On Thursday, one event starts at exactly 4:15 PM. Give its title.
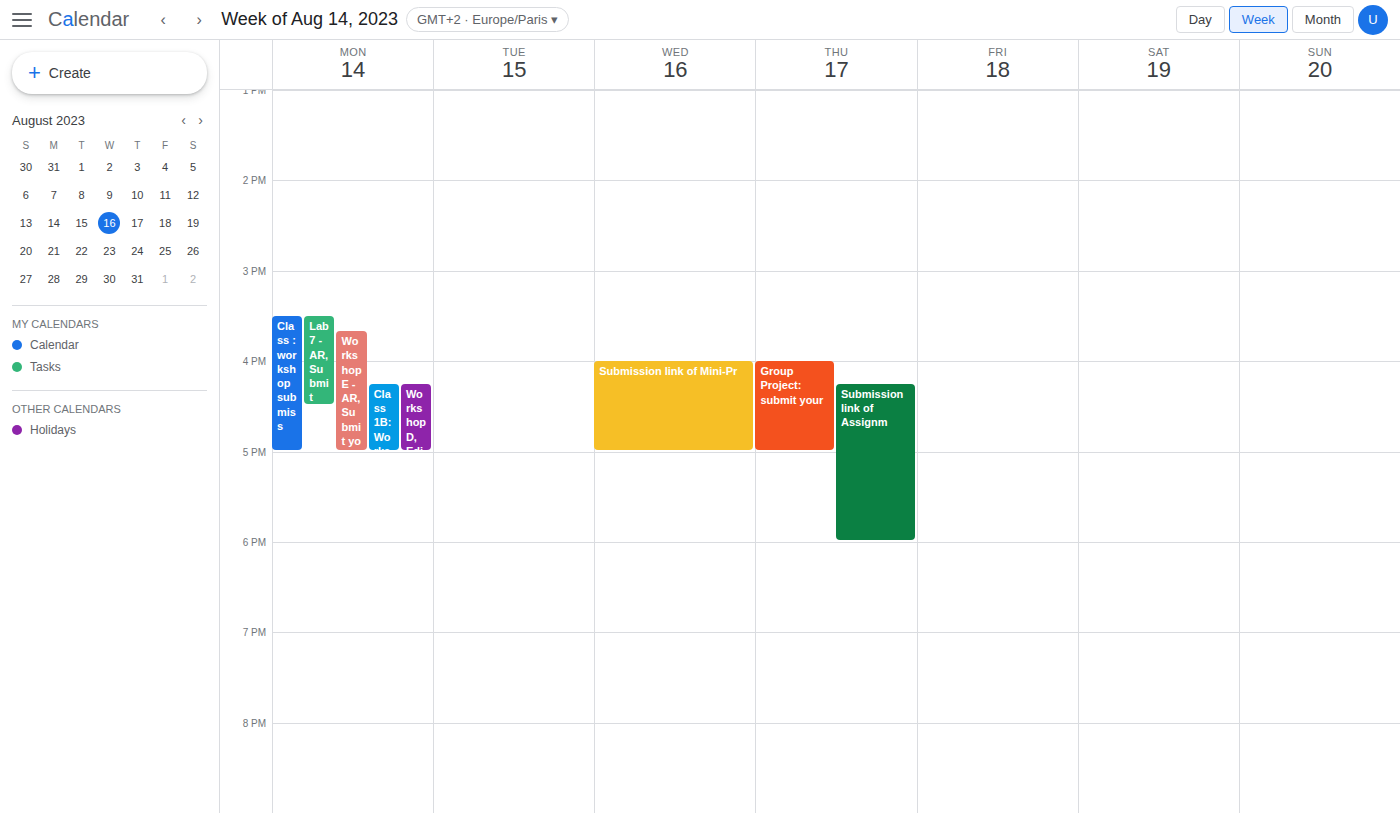
"Submission link of Assignm"